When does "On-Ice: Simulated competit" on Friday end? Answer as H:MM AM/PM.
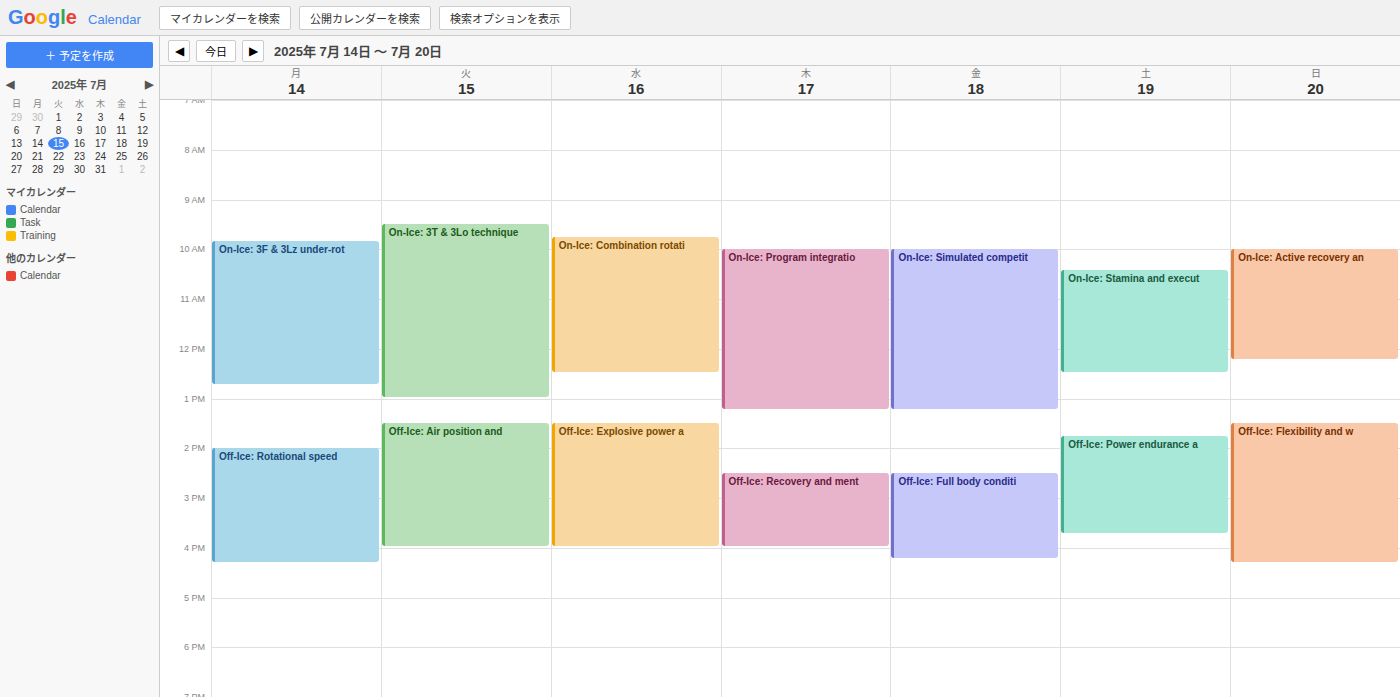
1:15 PM